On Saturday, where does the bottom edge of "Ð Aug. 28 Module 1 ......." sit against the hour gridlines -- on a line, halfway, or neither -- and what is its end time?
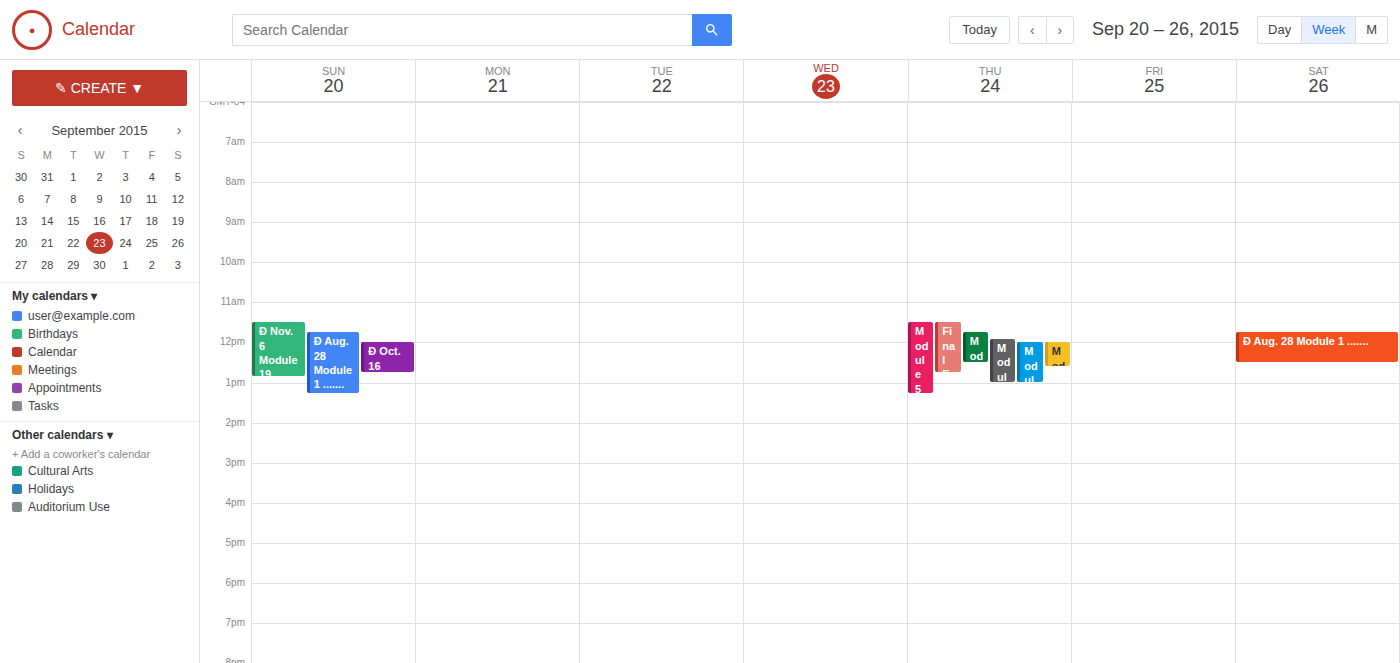
12:30 PM -- halfway between the 12 PM and 1 PM lines.